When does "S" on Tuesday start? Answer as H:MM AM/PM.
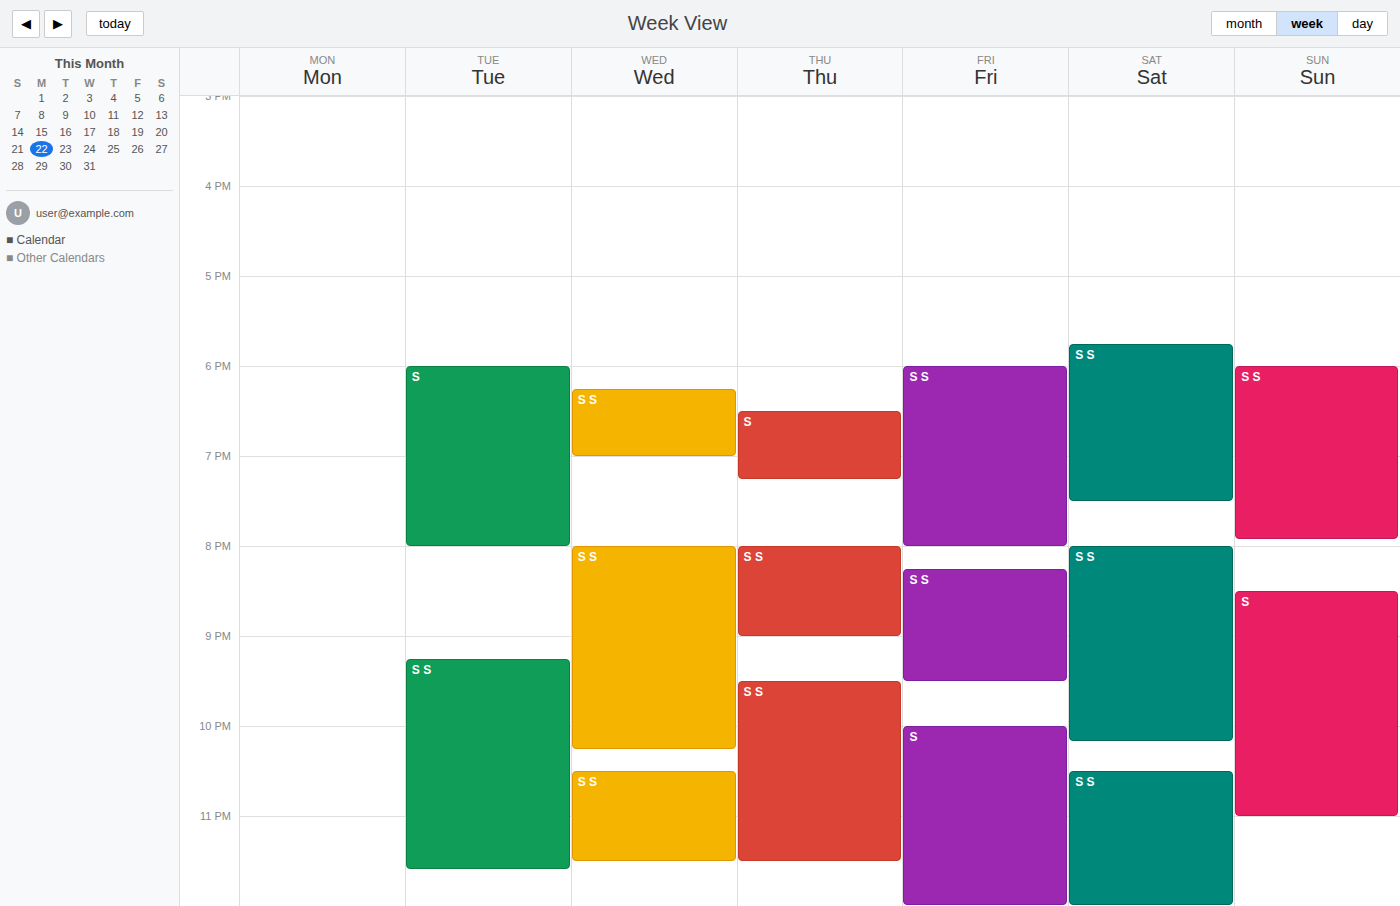
6:00 PM